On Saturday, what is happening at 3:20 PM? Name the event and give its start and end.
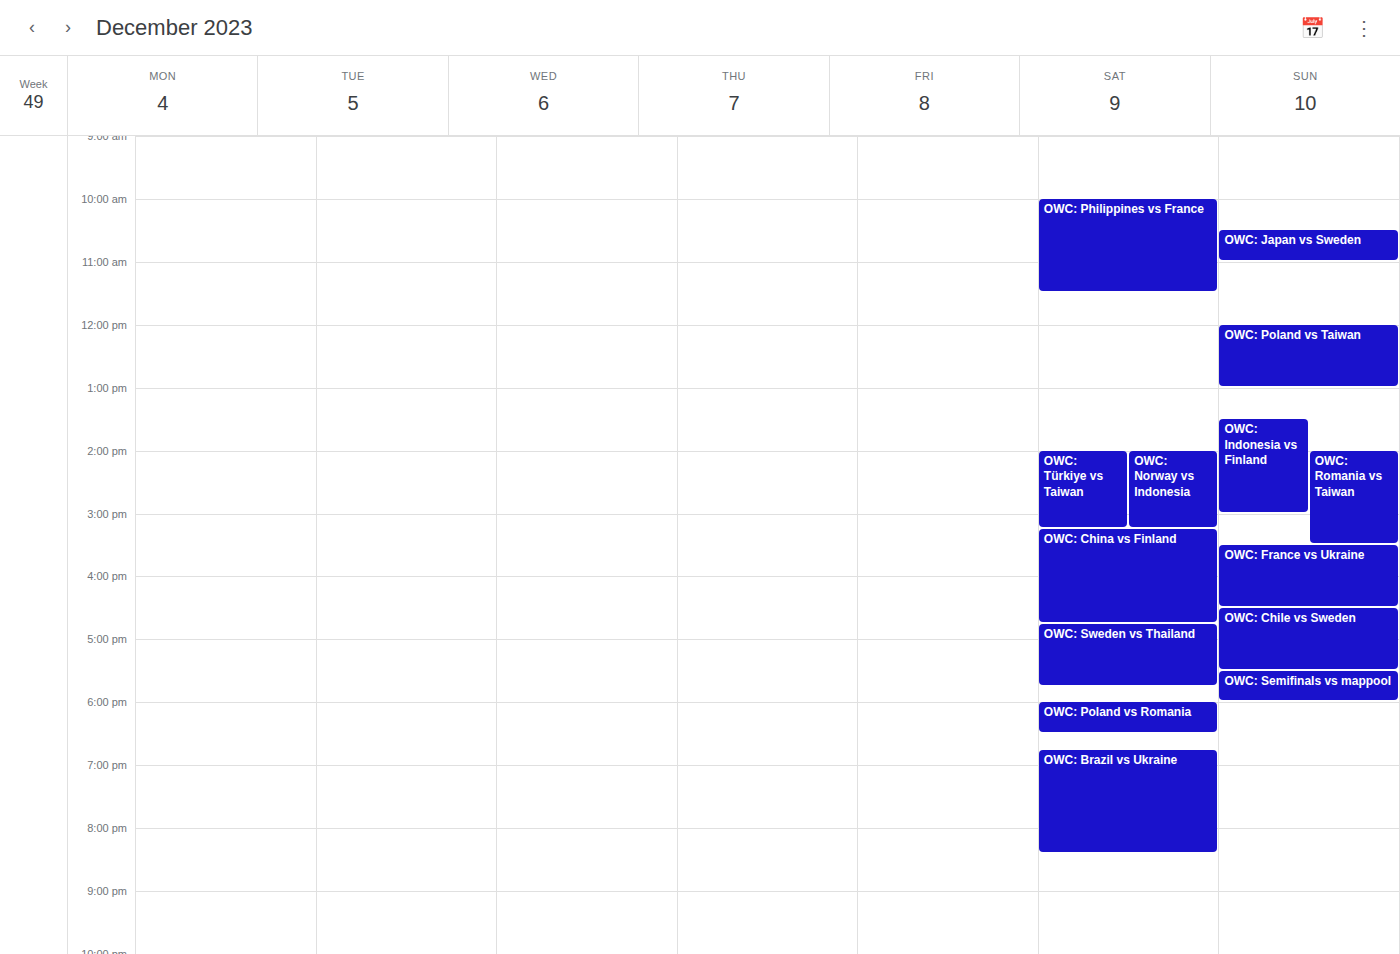
"OWC: China vs Finland", 3:15 PM to 4:45 PM